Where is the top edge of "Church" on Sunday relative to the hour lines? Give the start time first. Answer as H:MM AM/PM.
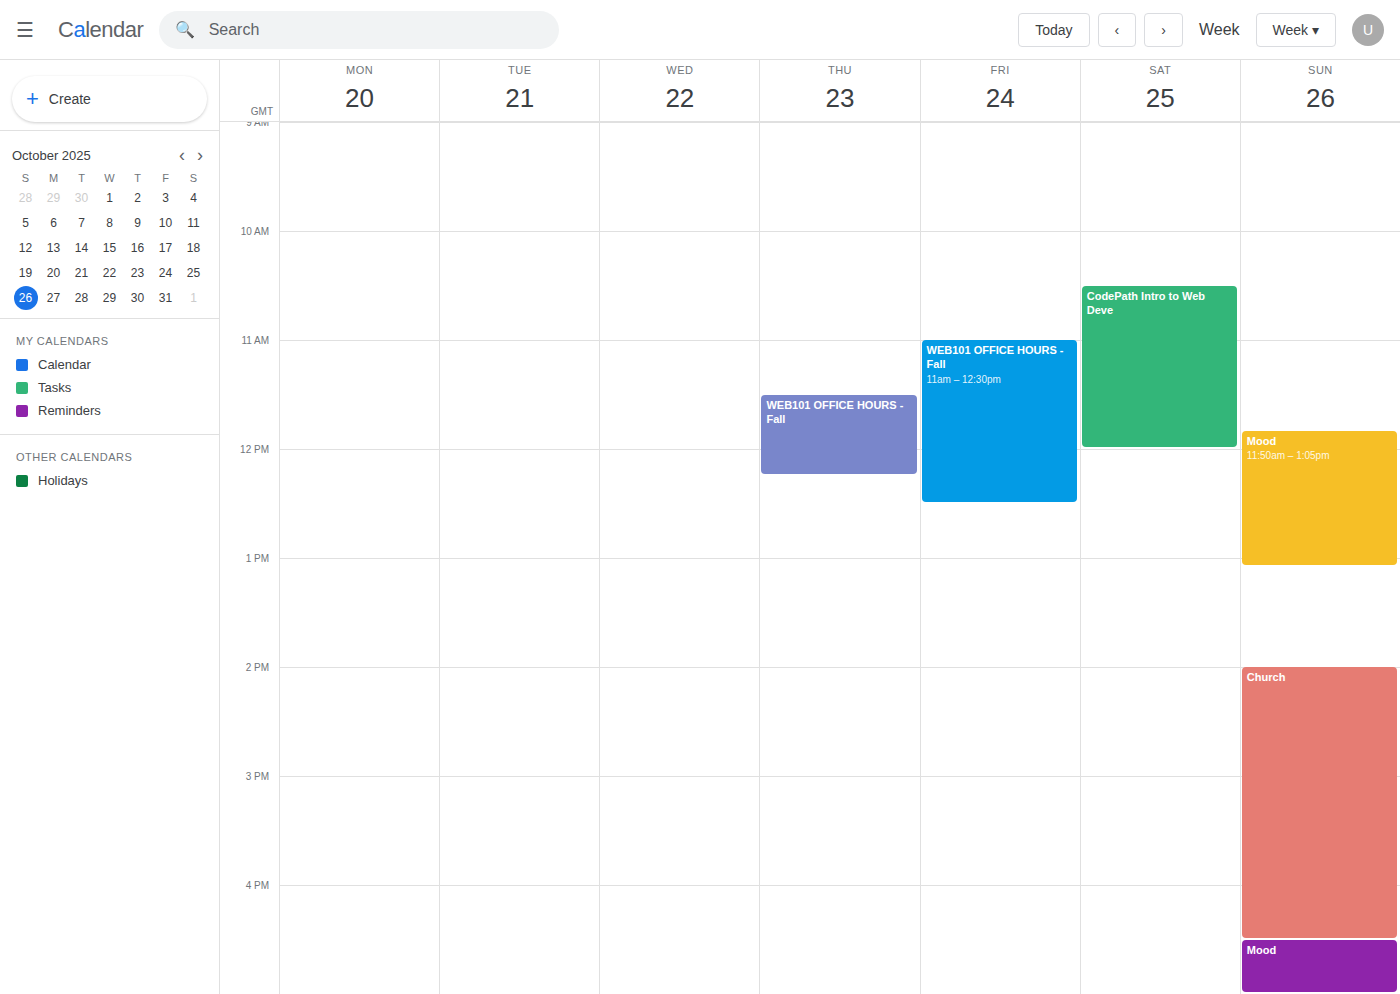
2:00 PM -- exactly on the 2 PM line.